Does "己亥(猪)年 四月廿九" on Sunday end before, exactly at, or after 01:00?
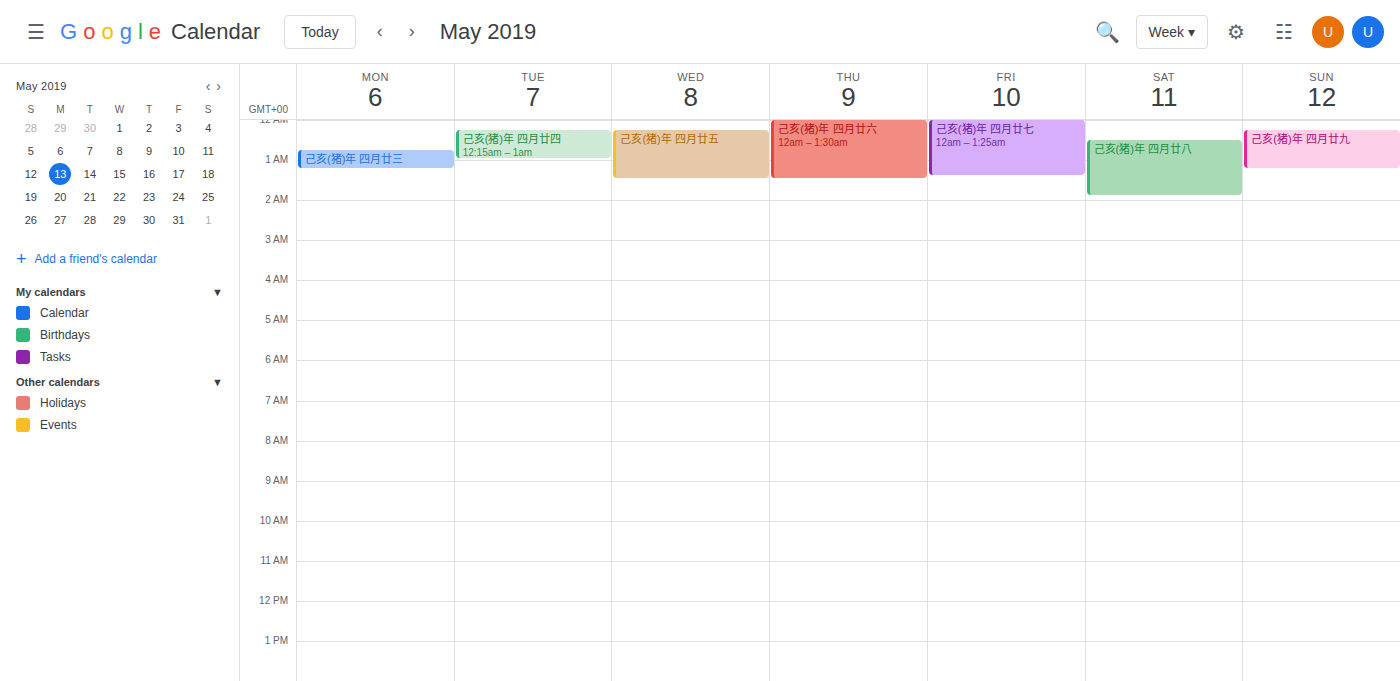
01:15 -- after 01:00, 15 minutes below the 01:00 line.